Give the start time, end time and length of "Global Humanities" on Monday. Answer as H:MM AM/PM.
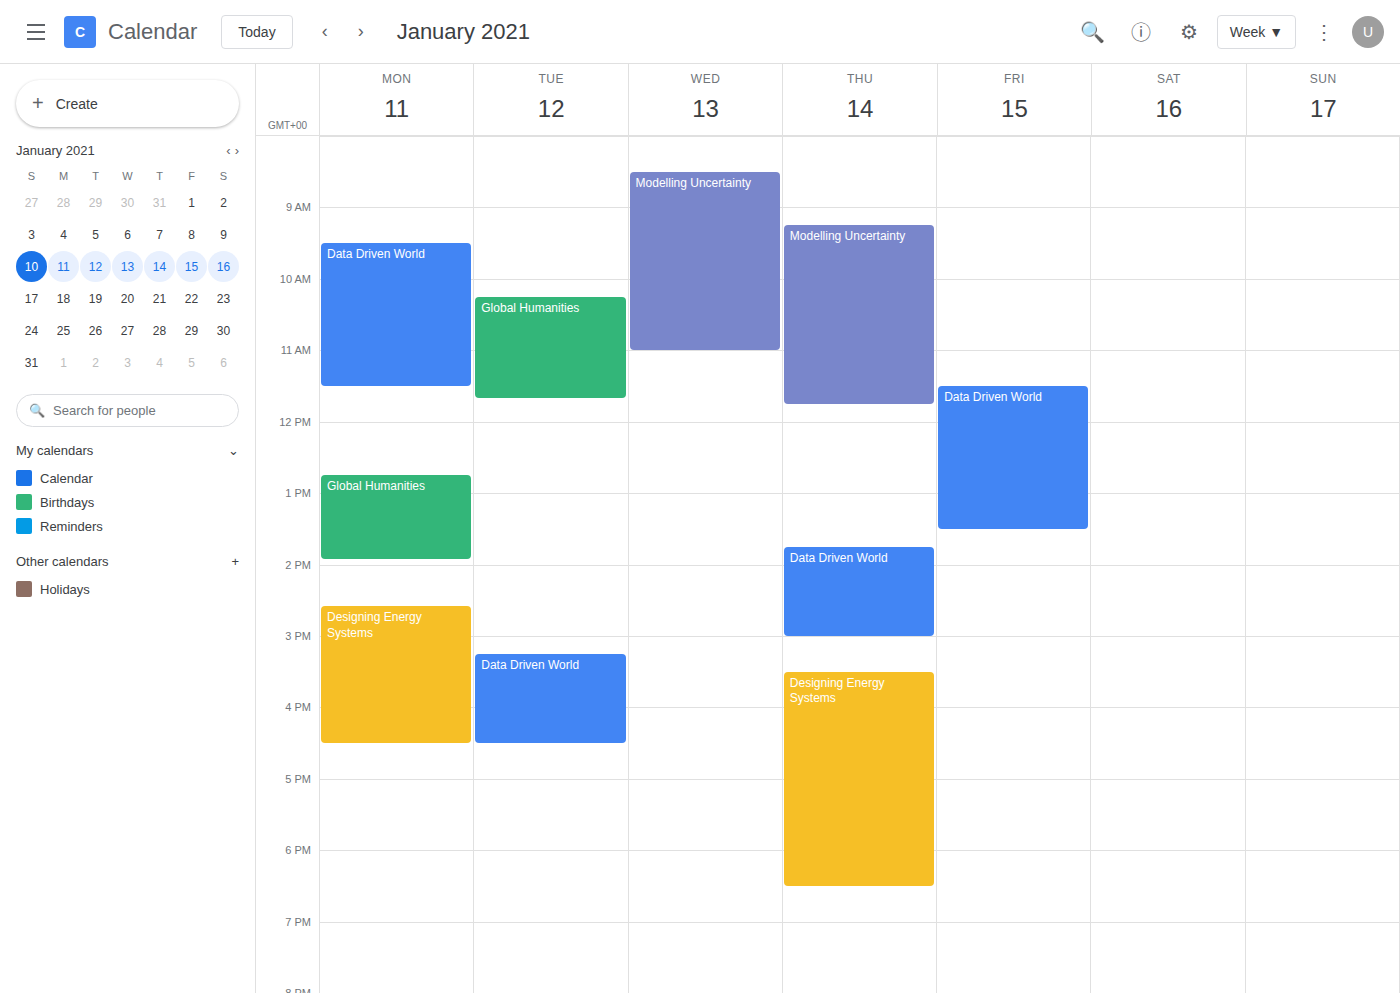
12:45 PM to 1:55 PM, 1 hour 10 minutes